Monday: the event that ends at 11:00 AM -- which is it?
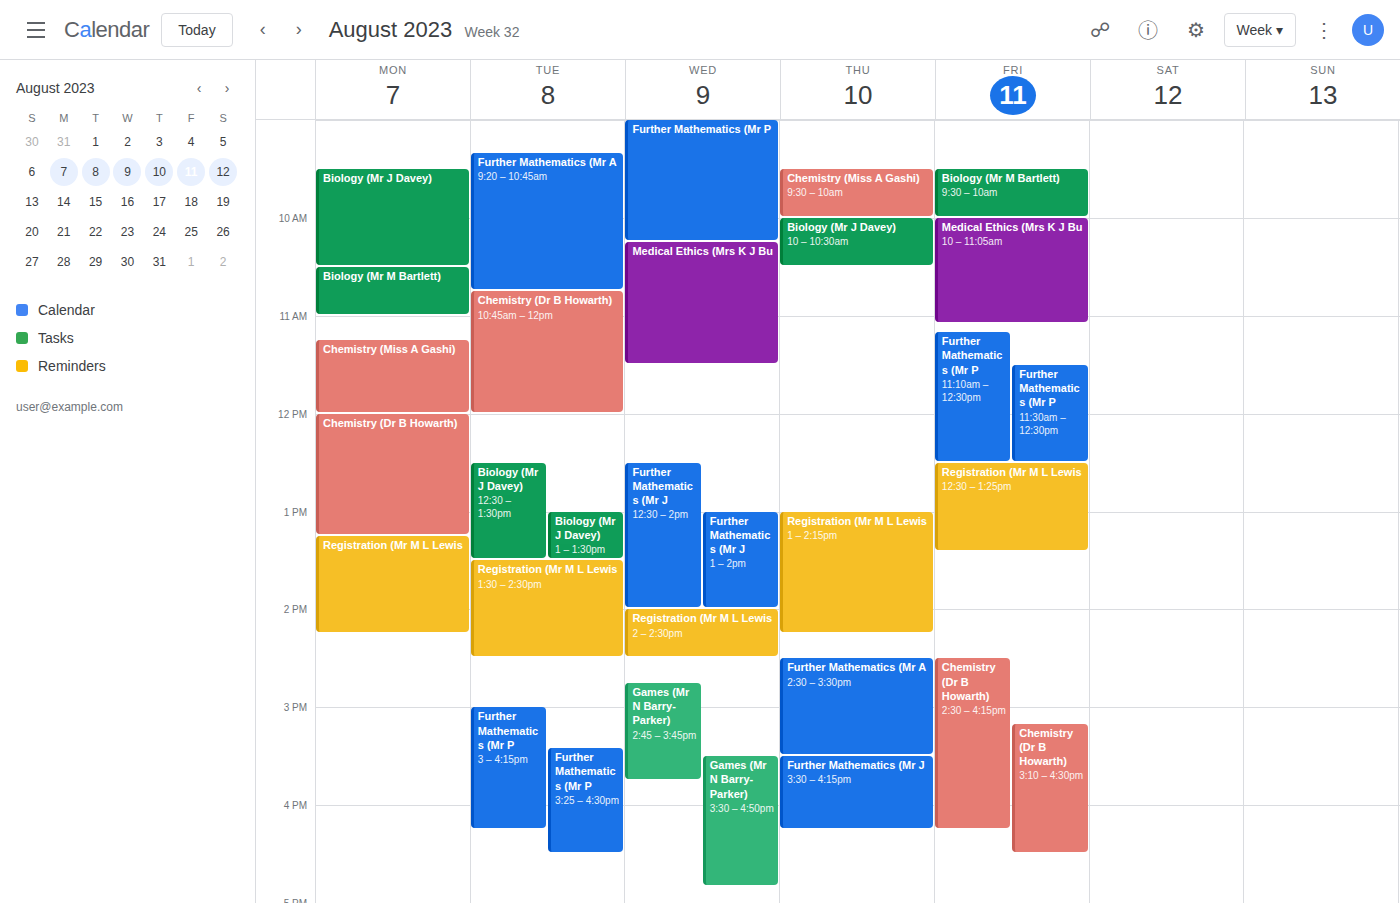
"Biology (Mr M Bartlett)"